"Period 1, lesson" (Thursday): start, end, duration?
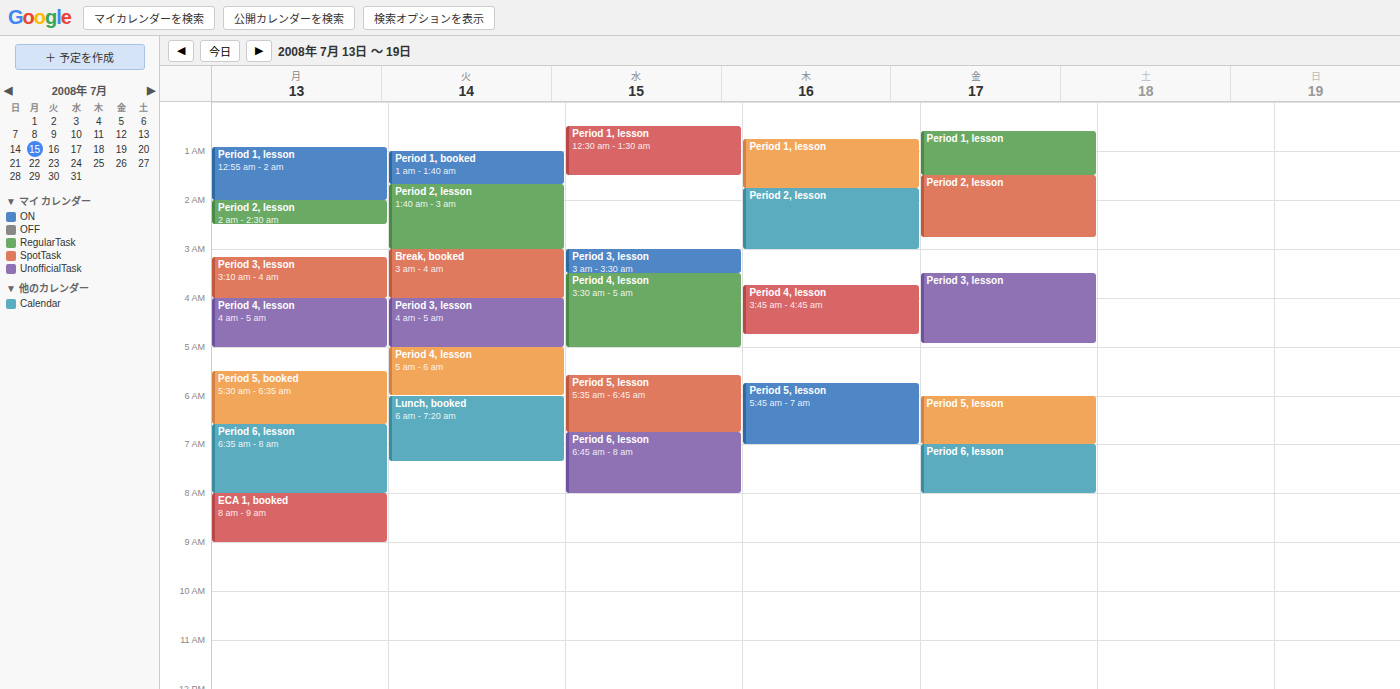
00:45 to 01:45, 1 hour